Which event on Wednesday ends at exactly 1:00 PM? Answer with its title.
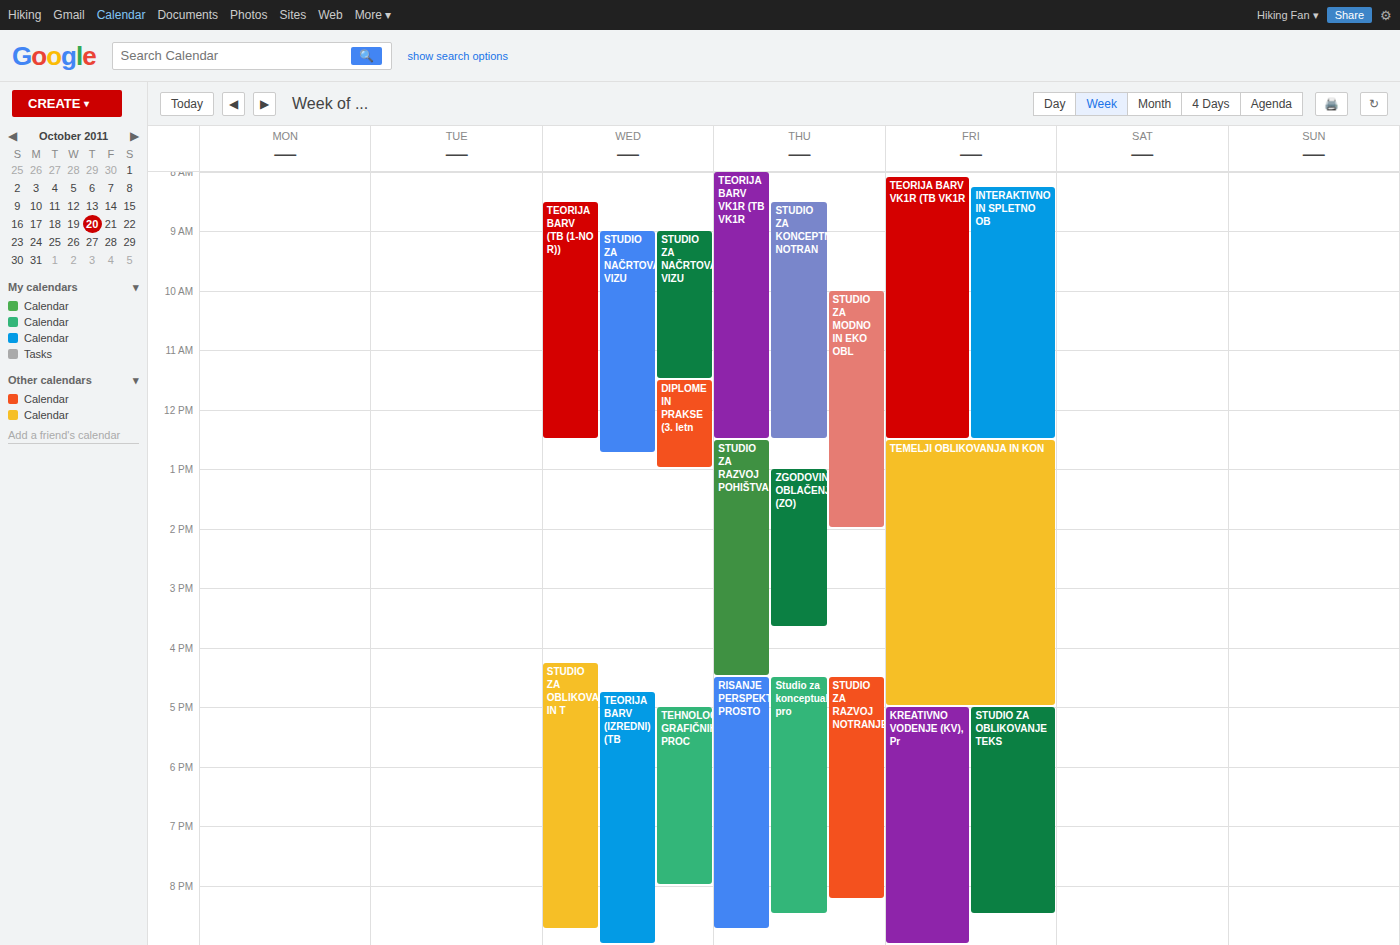
"DIPLOME IN PRAKSE (3. letn"